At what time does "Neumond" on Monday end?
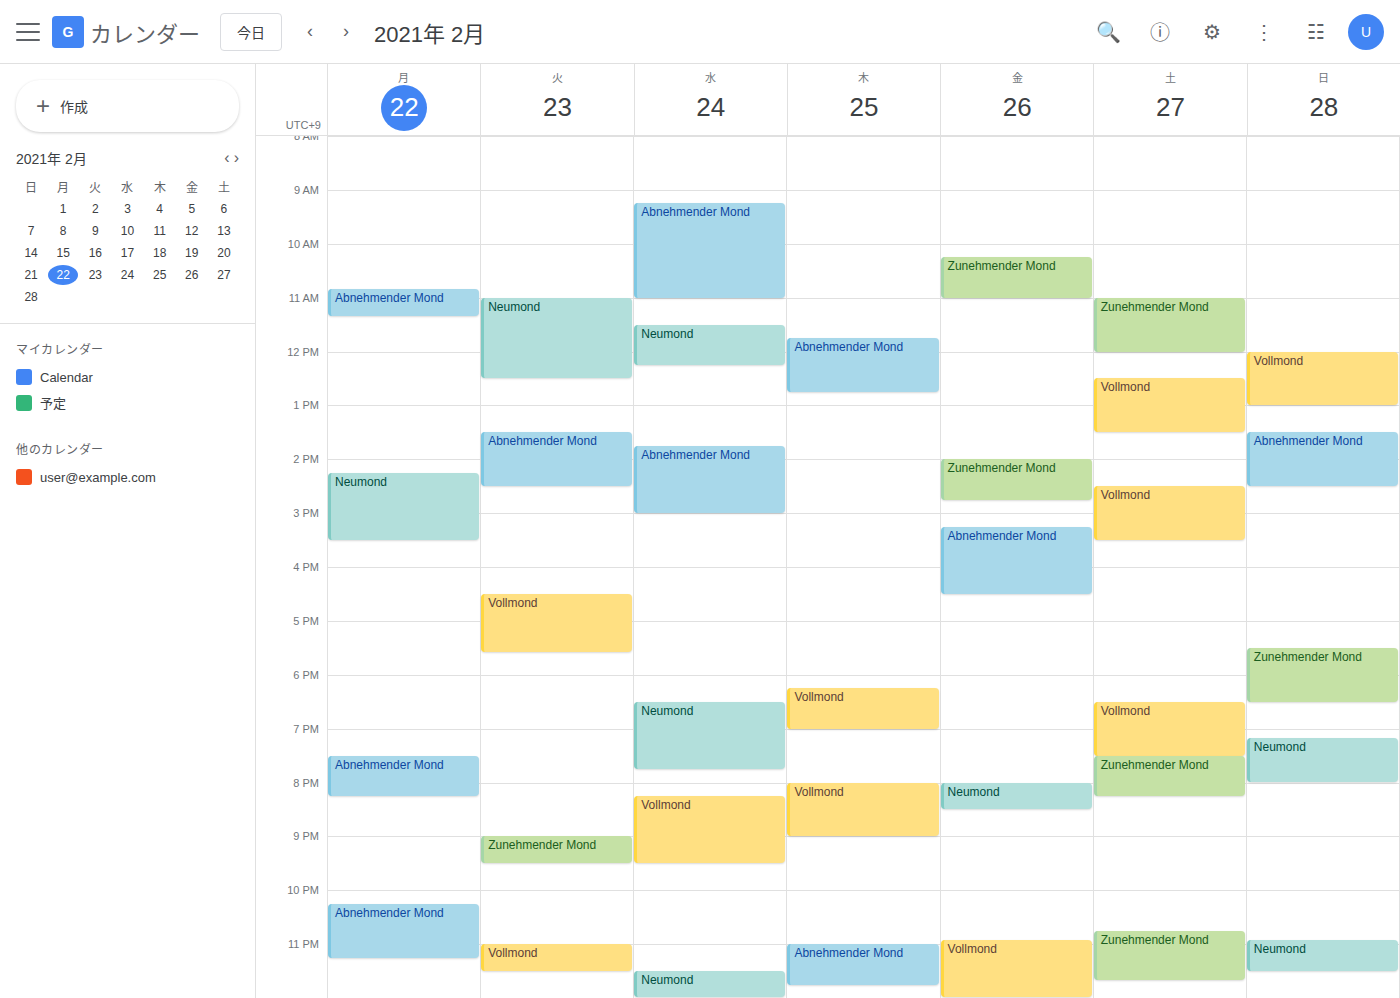
3:30 PM